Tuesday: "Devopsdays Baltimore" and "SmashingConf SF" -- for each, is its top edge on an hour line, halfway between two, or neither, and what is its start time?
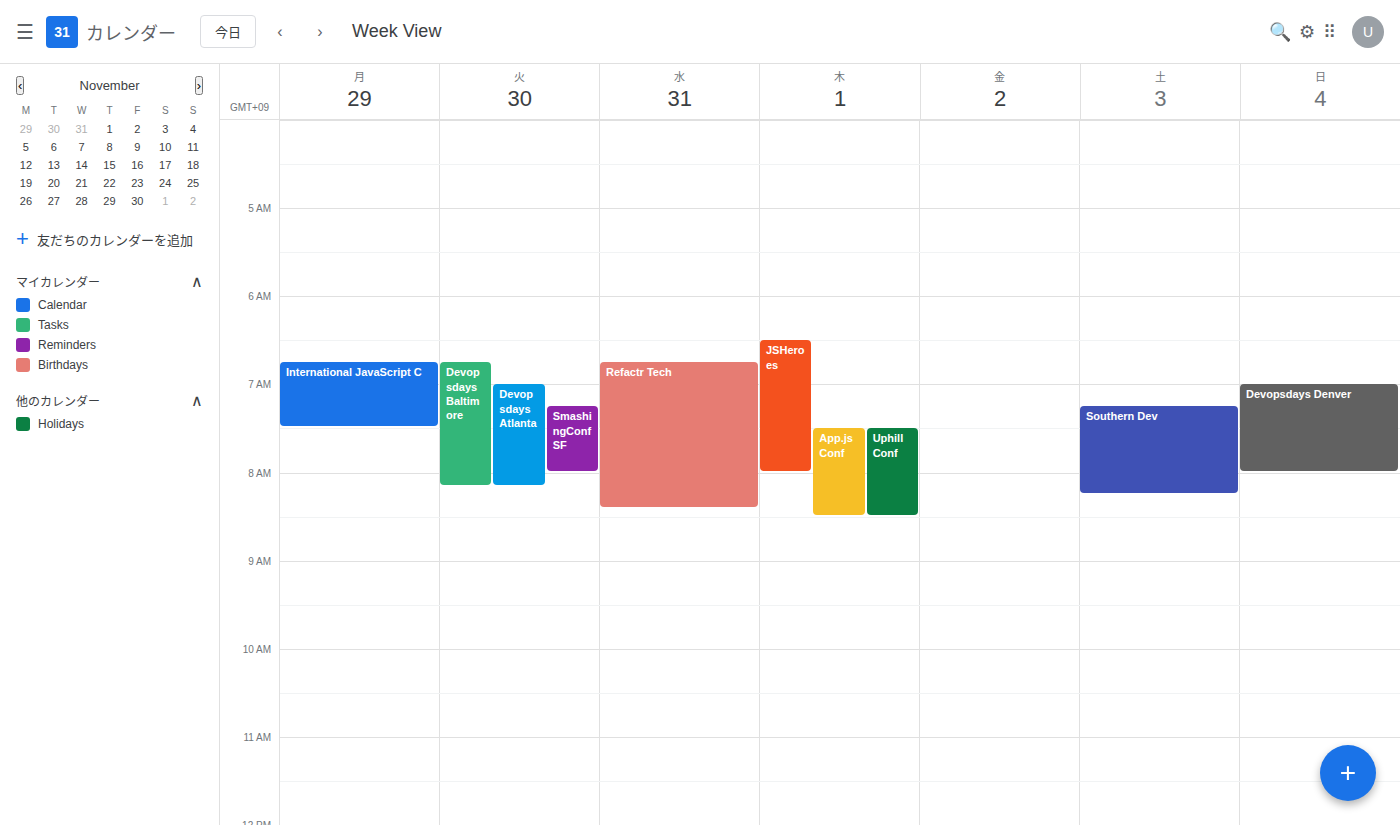
"Devopsdays Baltimore": 6:45 AM, neither: three quarters of the way from the 6 AM line to the 7 AM line. "SmashingConf SF": 7:15 AM, neither: a quarter of the way from the 7 AM line to the 8 AM line.